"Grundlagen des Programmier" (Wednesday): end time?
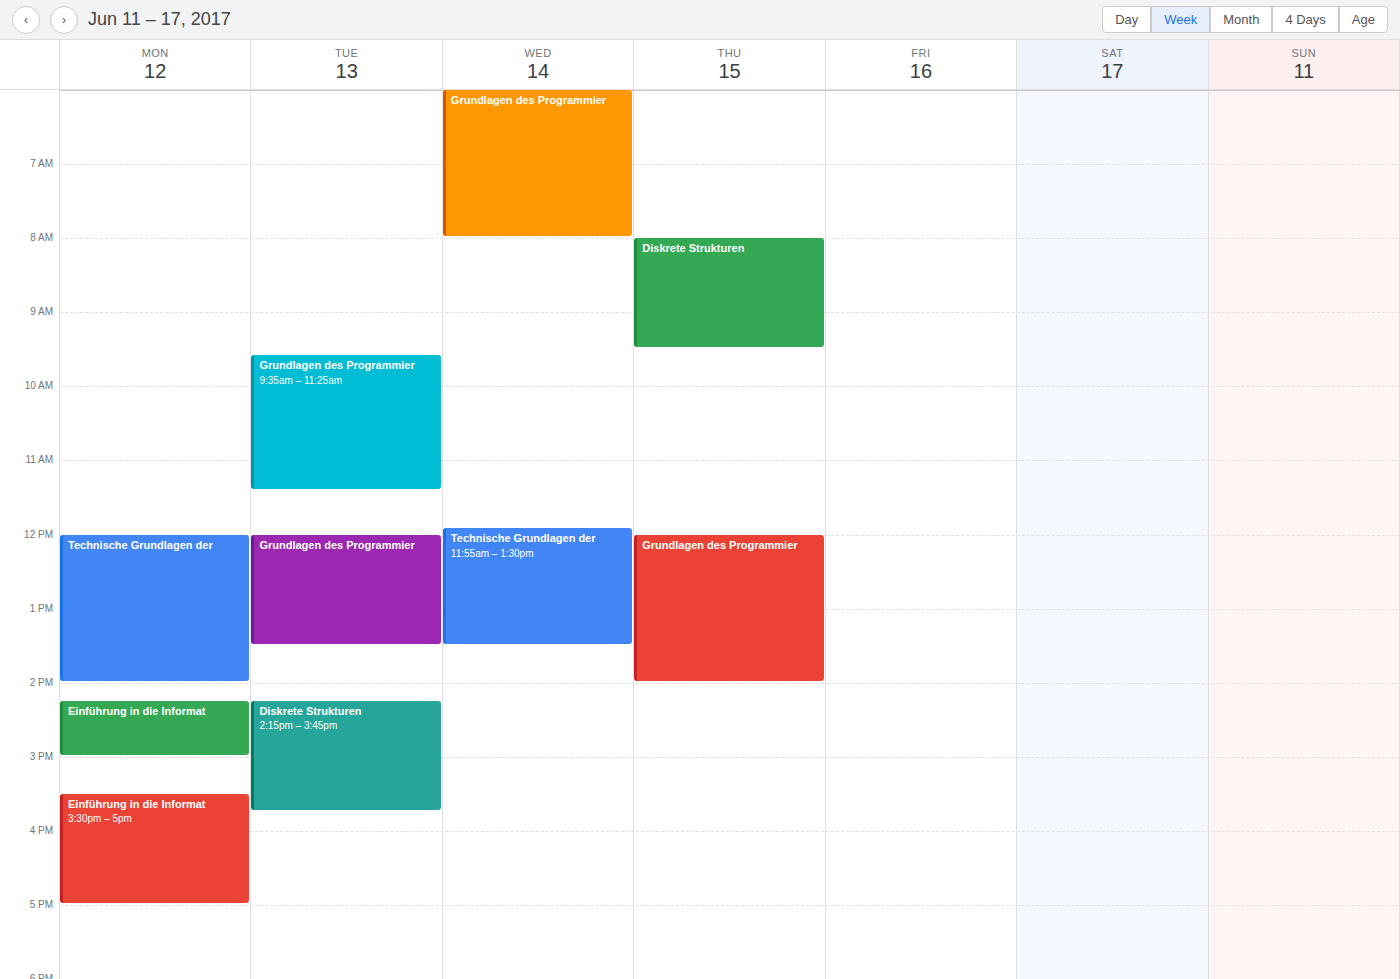
8:00 AM